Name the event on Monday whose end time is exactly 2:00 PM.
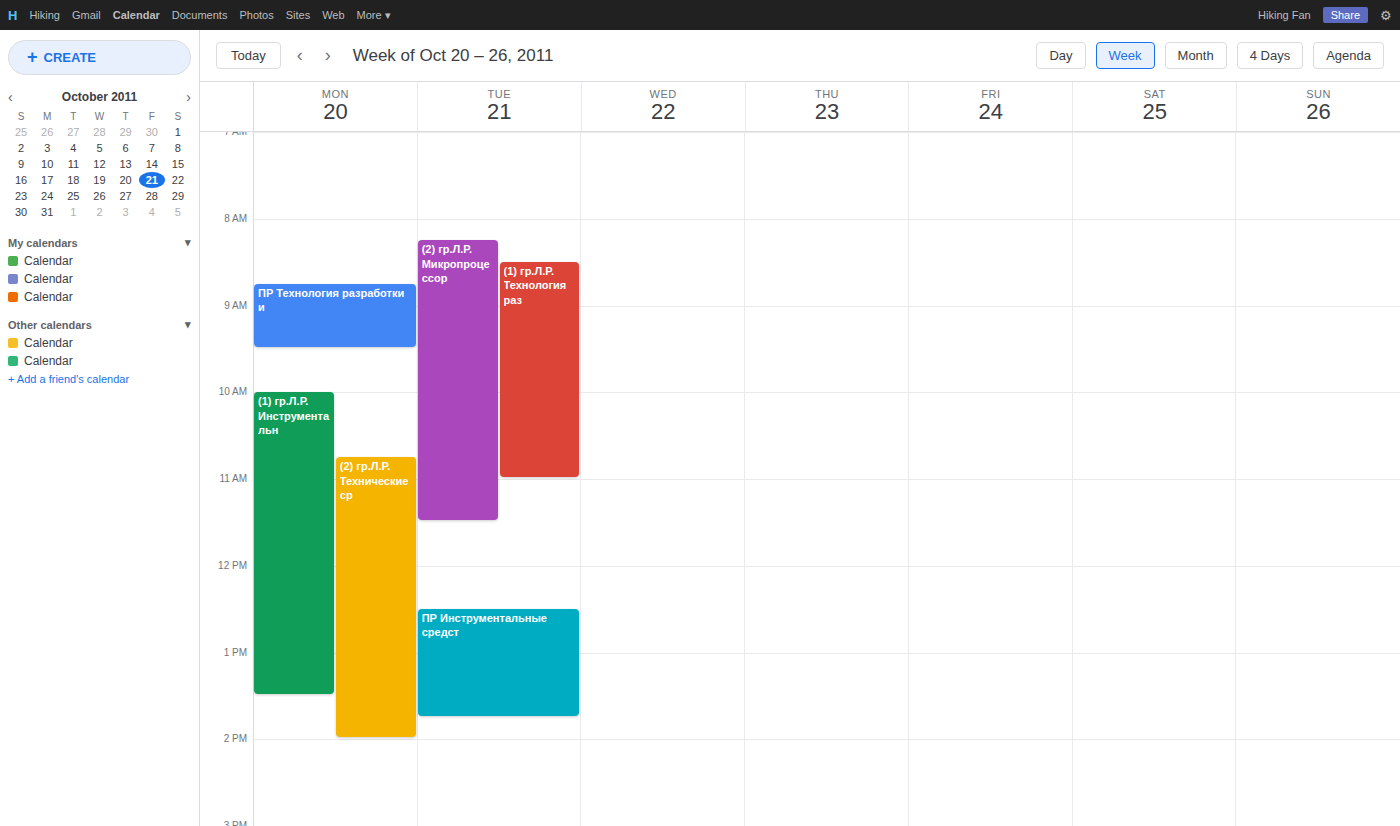
"(2) гр.Л.Р. Технические ср"